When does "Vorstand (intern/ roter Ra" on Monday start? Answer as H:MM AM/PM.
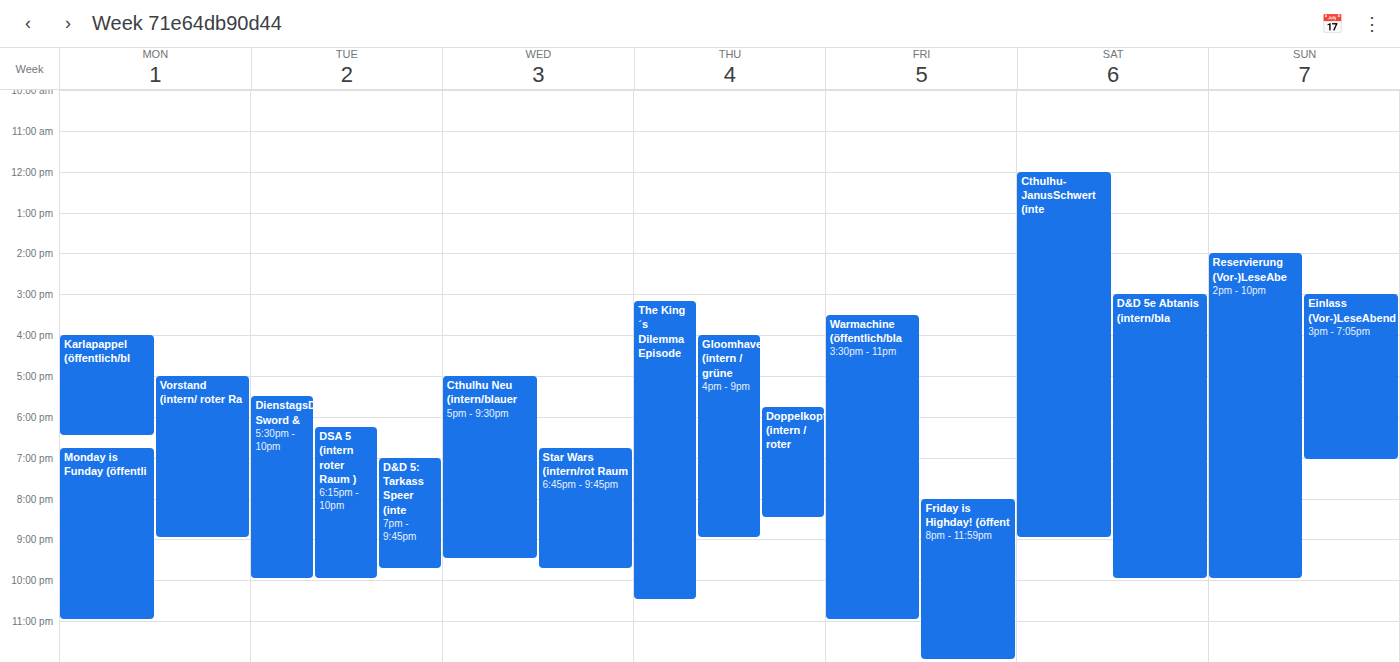
5:00 PM